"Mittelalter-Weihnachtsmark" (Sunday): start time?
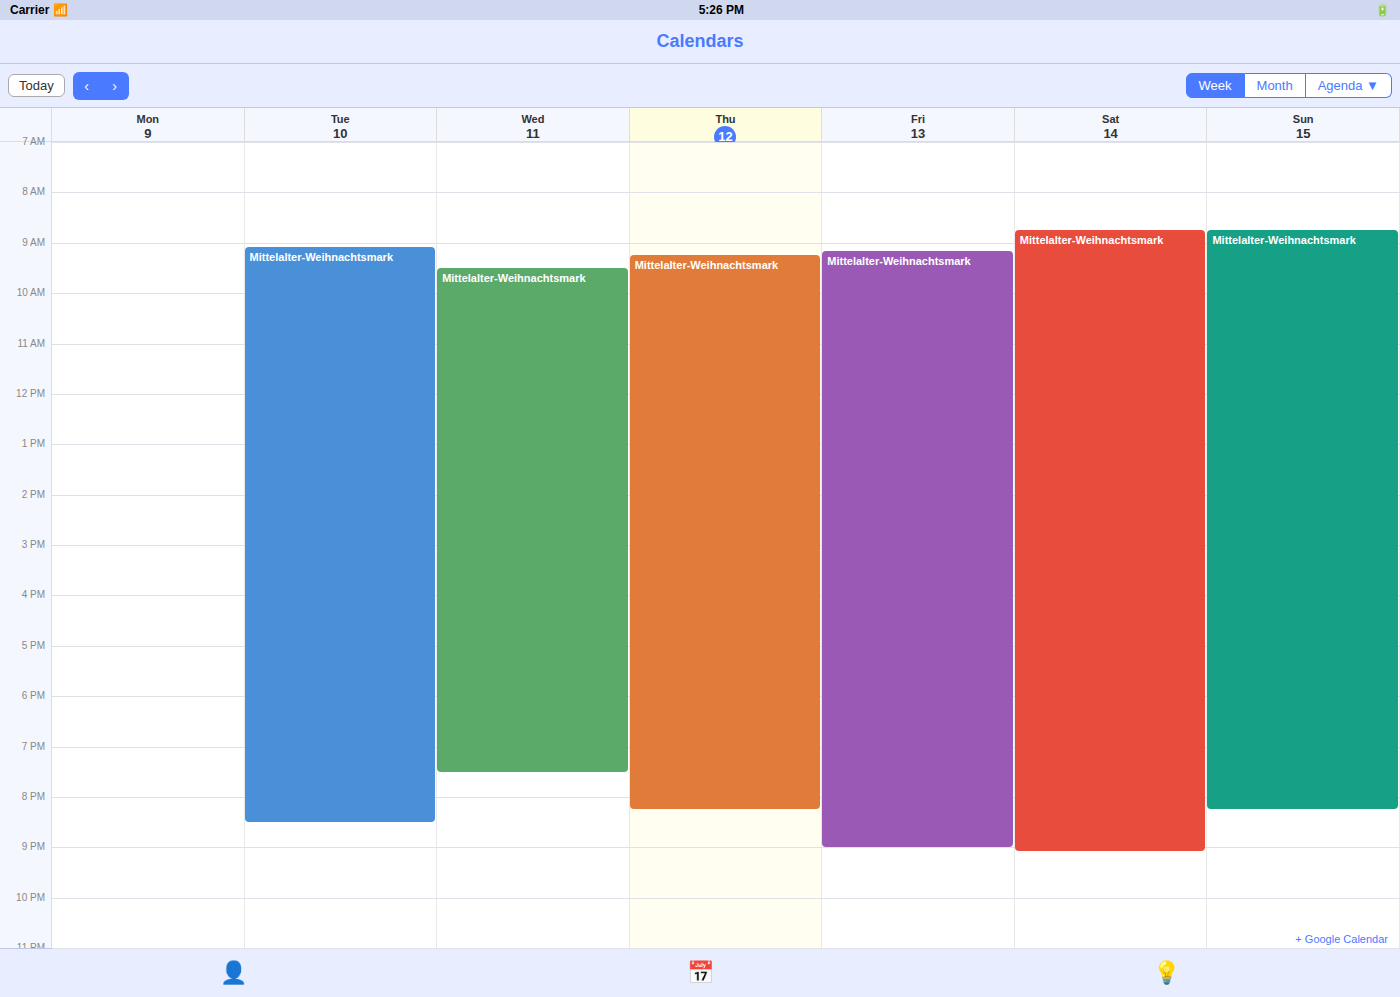
8:45 AM